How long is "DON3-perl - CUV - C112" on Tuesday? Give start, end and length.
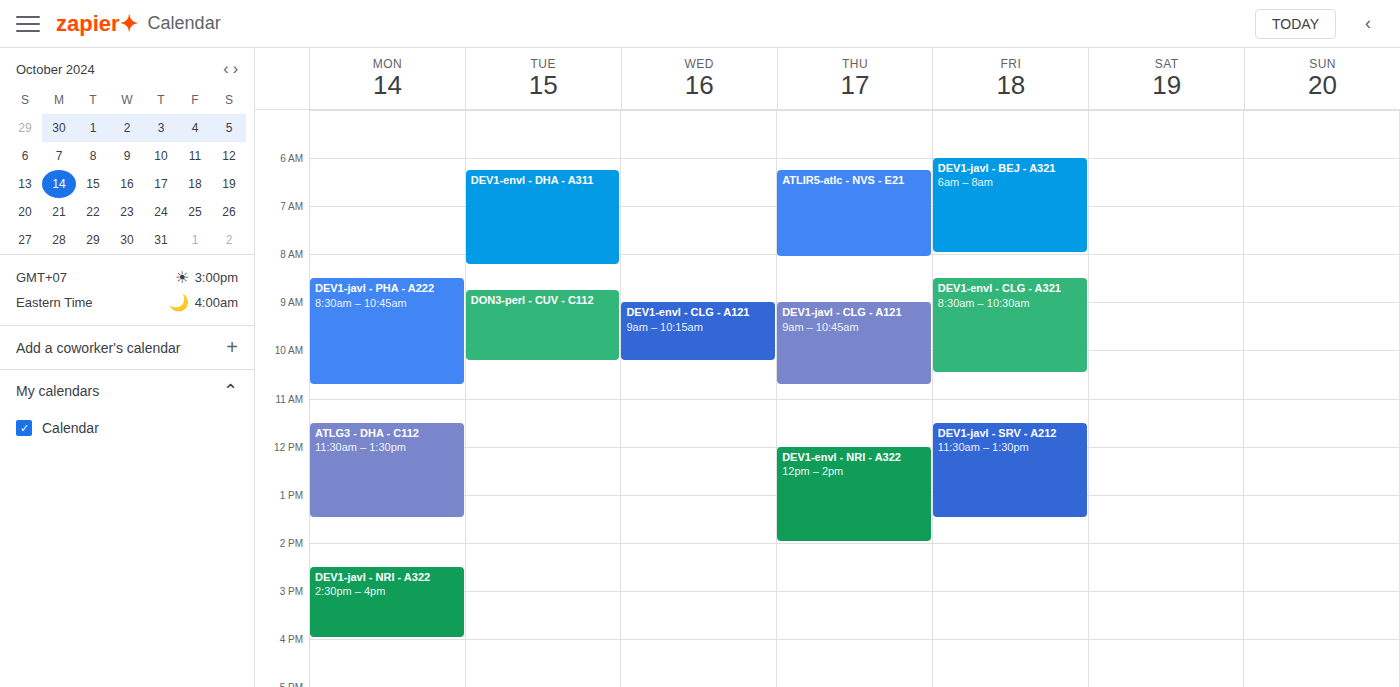
8:45 AM to 10:15 AM, 1 hour 30 minutes